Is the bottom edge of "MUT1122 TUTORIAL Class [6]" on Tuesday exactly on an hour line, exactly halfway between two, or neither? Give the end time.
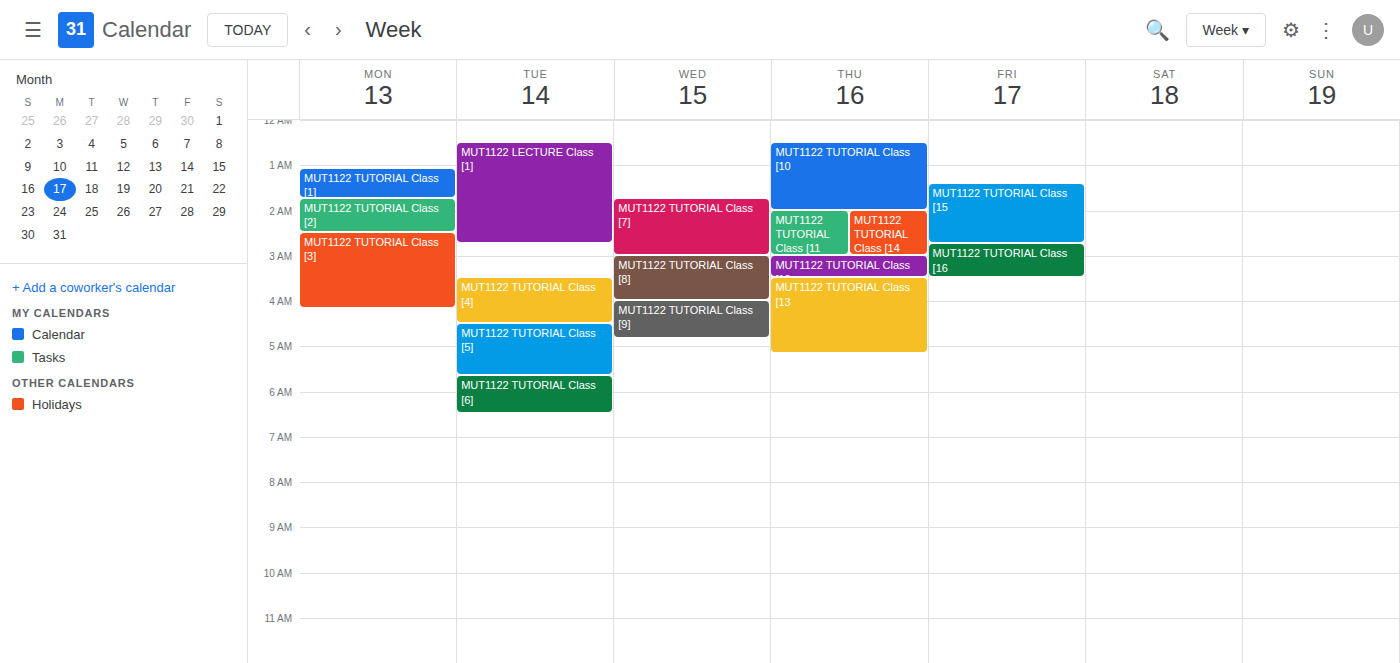
6:30 AM -- halfway between the 6 AM and 7 AM lines.